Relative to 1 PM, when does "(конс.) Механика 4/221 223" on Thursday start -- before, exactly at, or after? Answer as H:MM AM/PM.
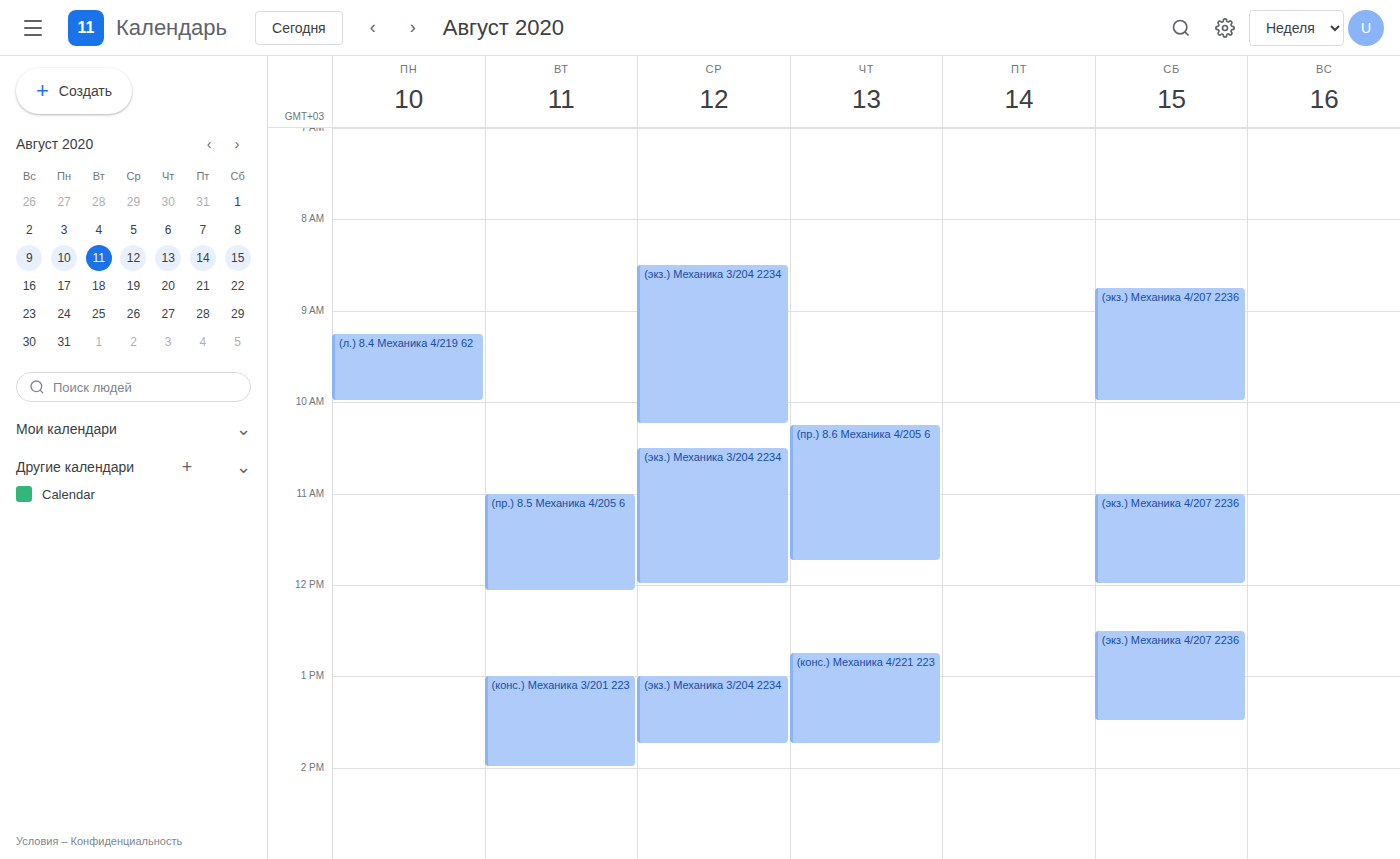
12:45 PM -- before 1 PM, 15 minutes above the 1 PM line.